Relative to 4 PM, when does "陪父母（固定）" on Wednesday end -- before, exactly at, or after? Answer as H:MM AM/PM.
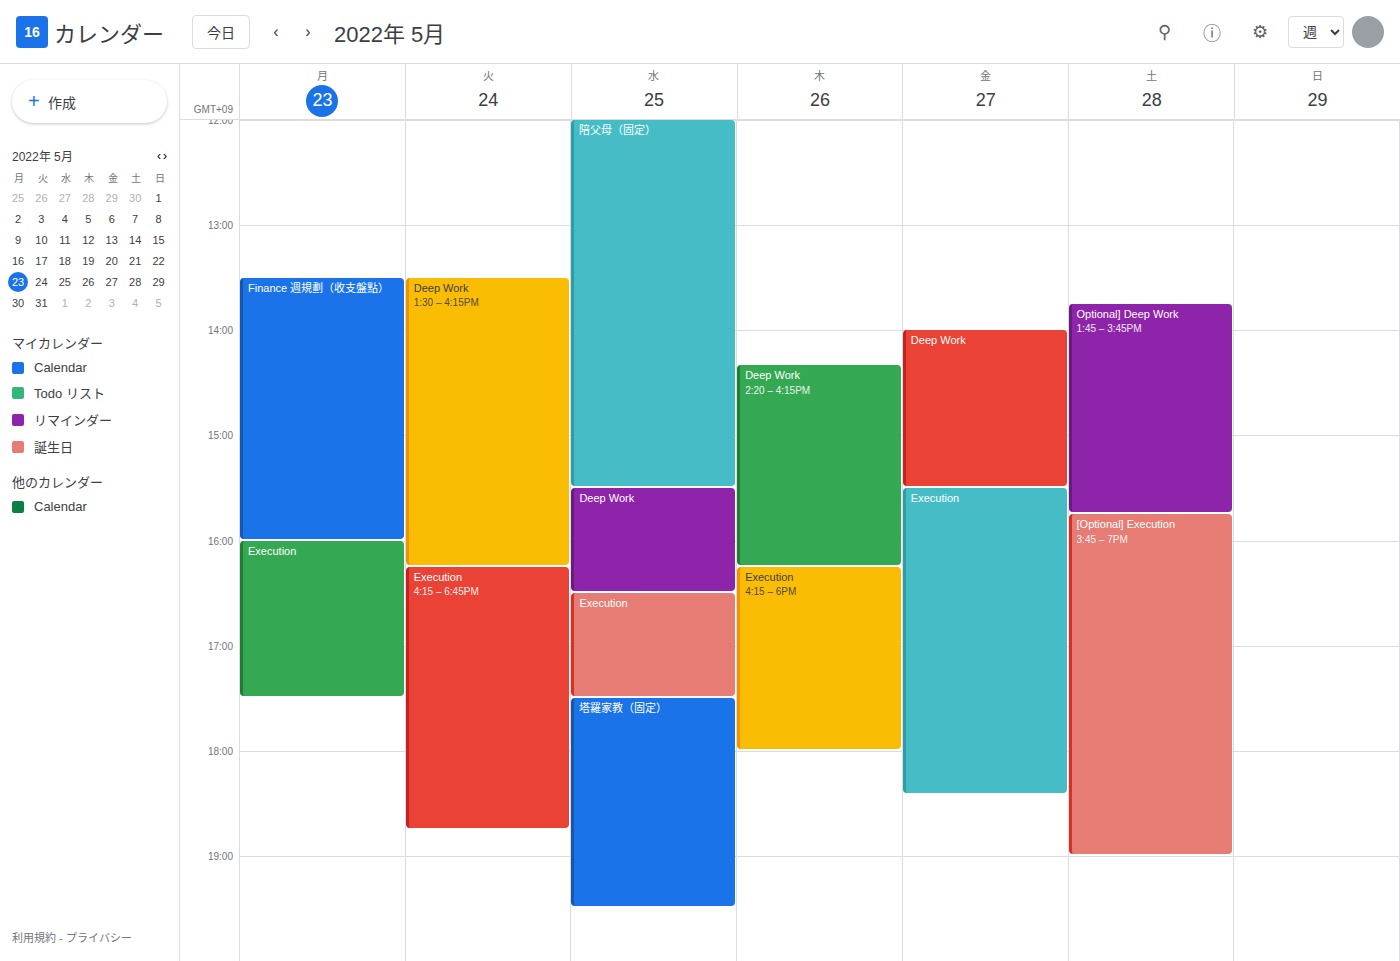
3:30 PM -- before 4 PM, 30 minutes above the 4 PM line.